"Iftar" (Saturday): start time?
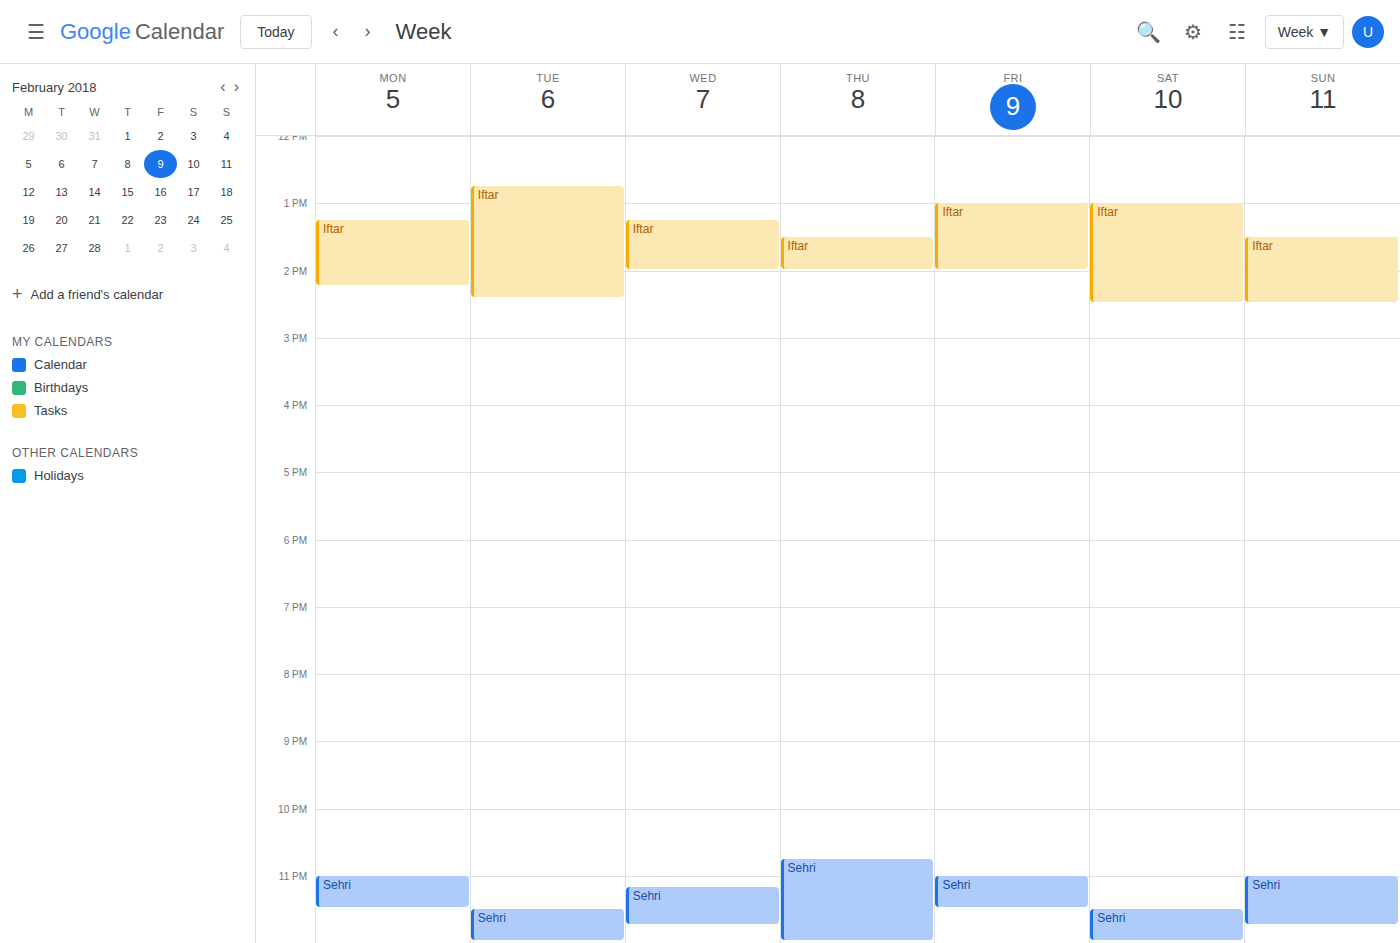
1:00 PM